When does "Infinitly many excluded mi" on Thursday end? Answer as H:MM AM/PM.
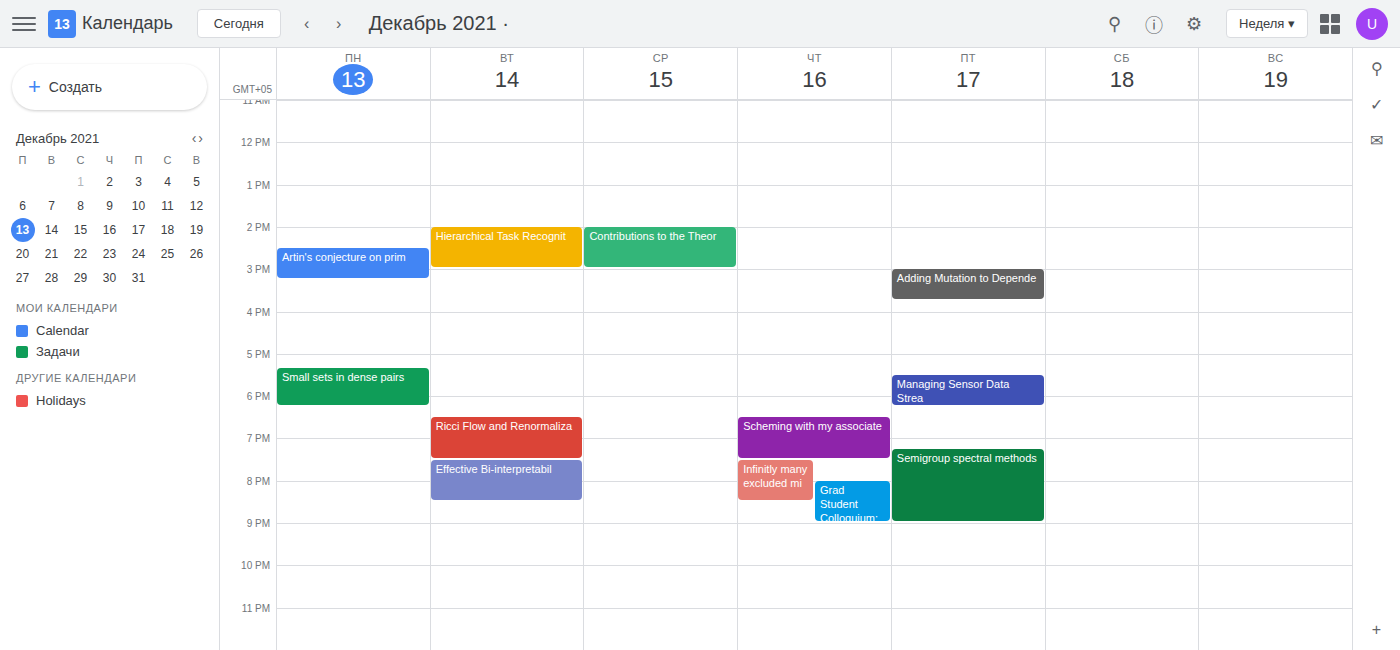
8:30 PM